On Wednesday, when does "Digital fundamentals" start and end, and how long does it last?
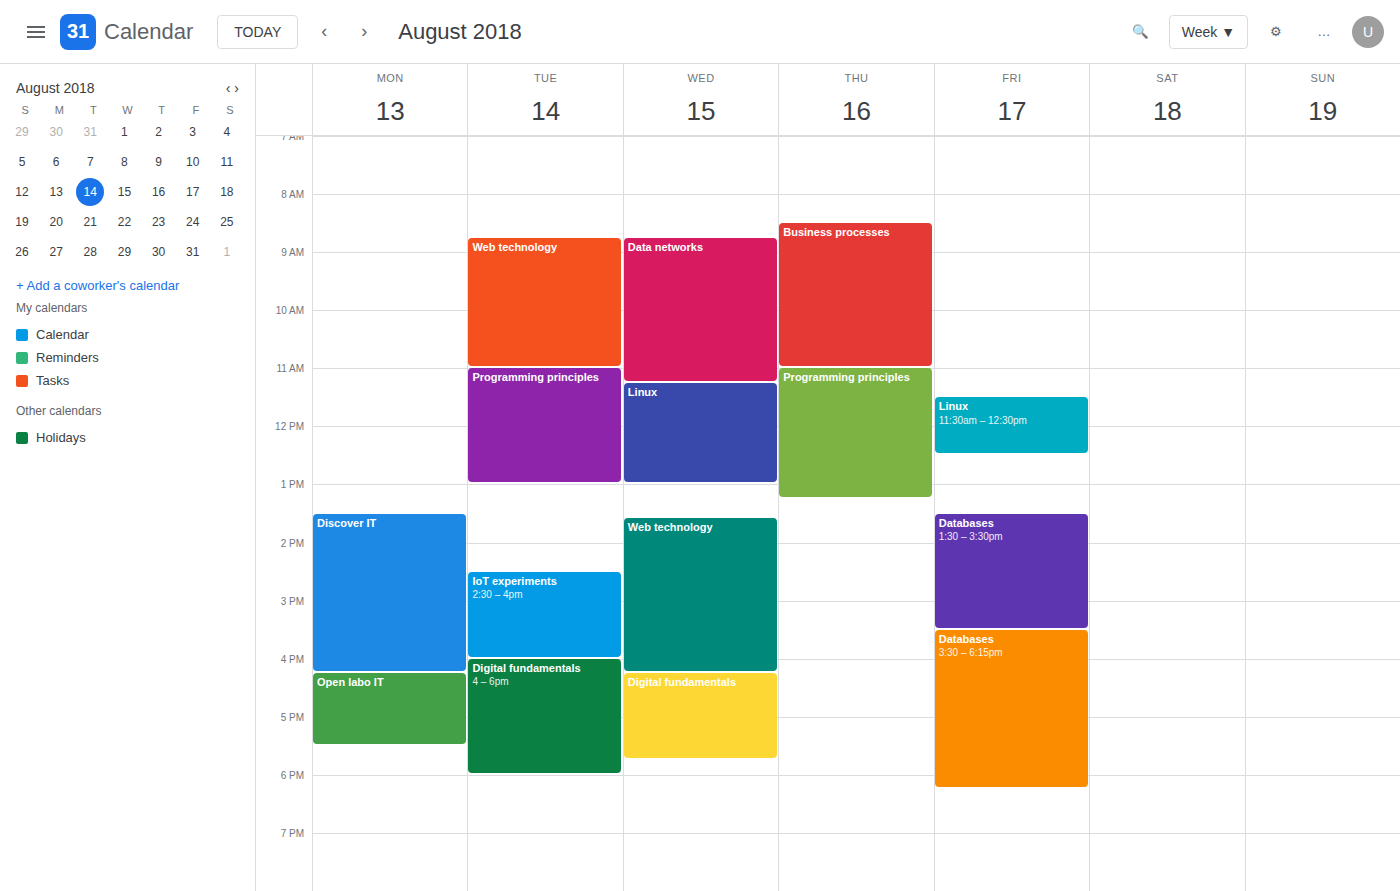
16:15 to 17:45, 1 hour 30 minutes